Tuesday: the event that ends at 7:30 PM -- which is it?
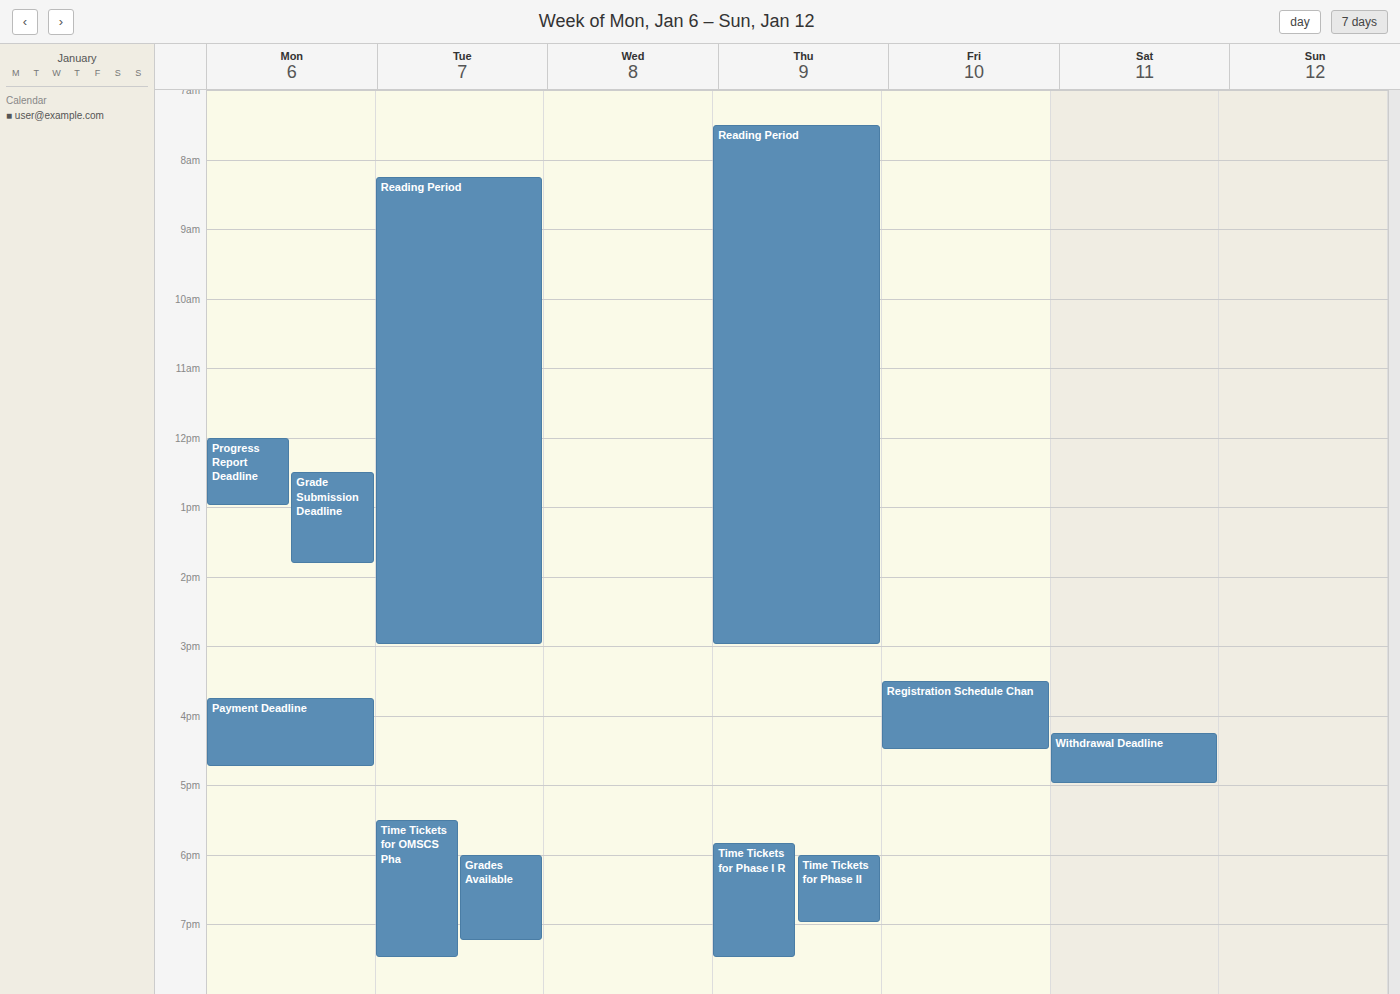
"Time Tickets for OMSCS Pha"